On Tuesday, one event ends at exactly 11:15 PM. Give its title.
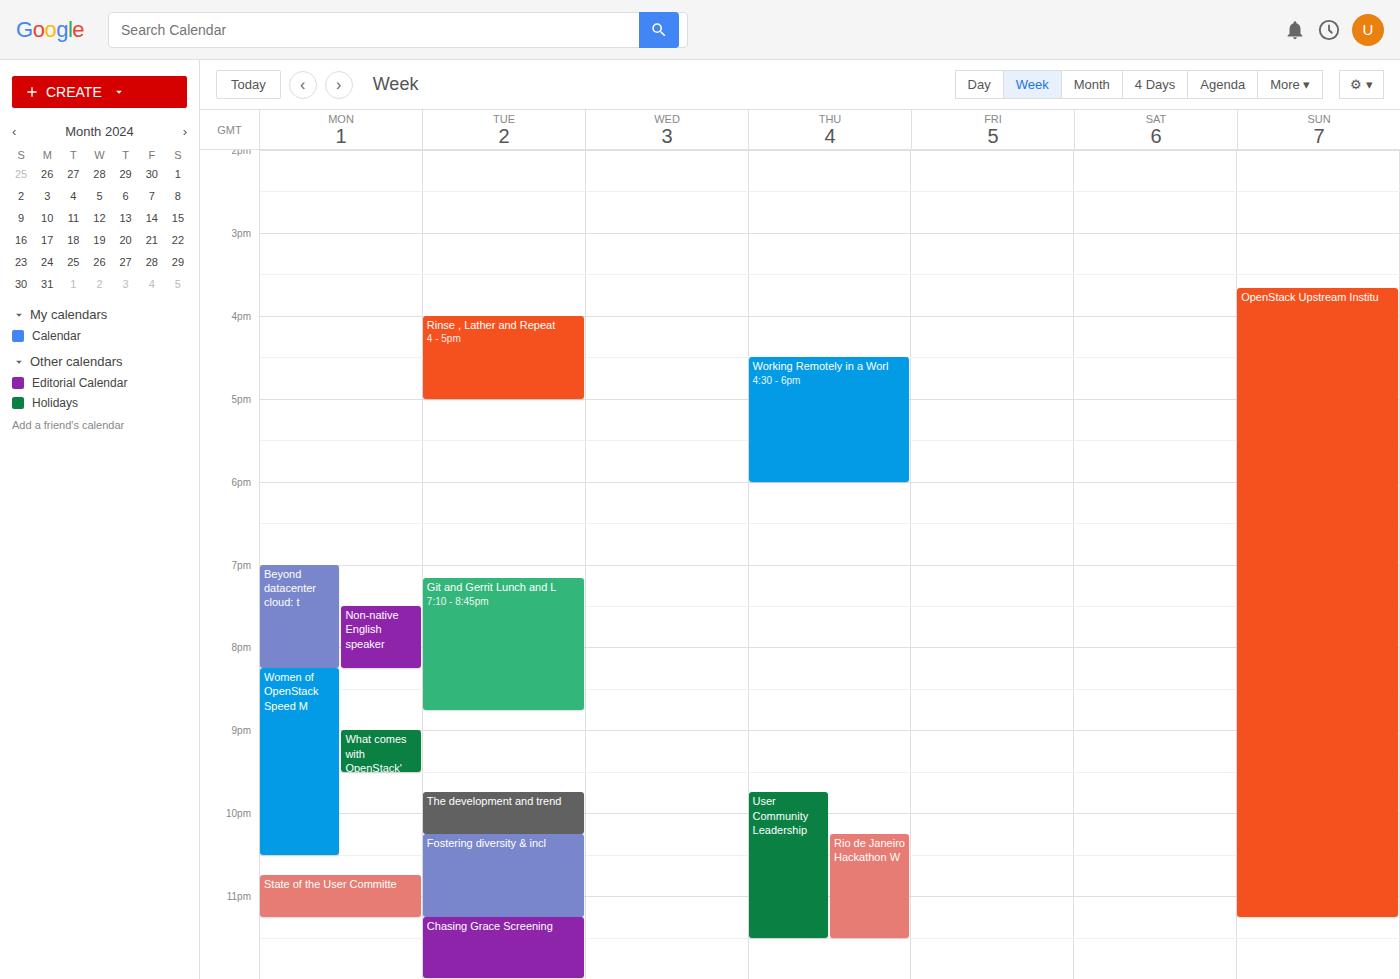
"Fostering diversity & incl"